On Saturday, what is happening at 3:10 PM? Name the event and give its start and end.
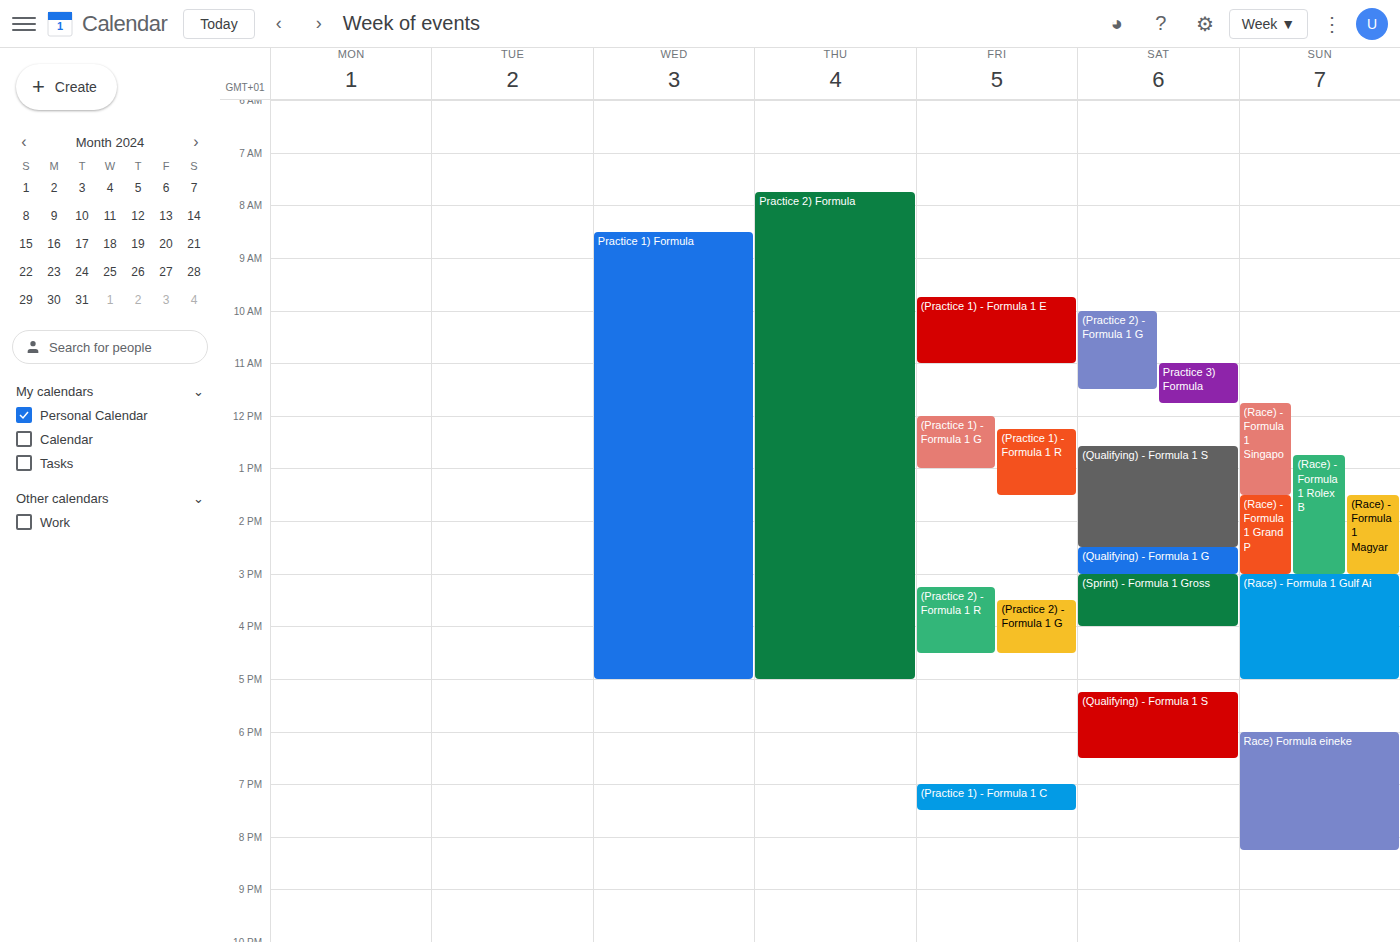
"(Sprint) - Formula 1 Gross", 3:00 PM to 4:00 PM